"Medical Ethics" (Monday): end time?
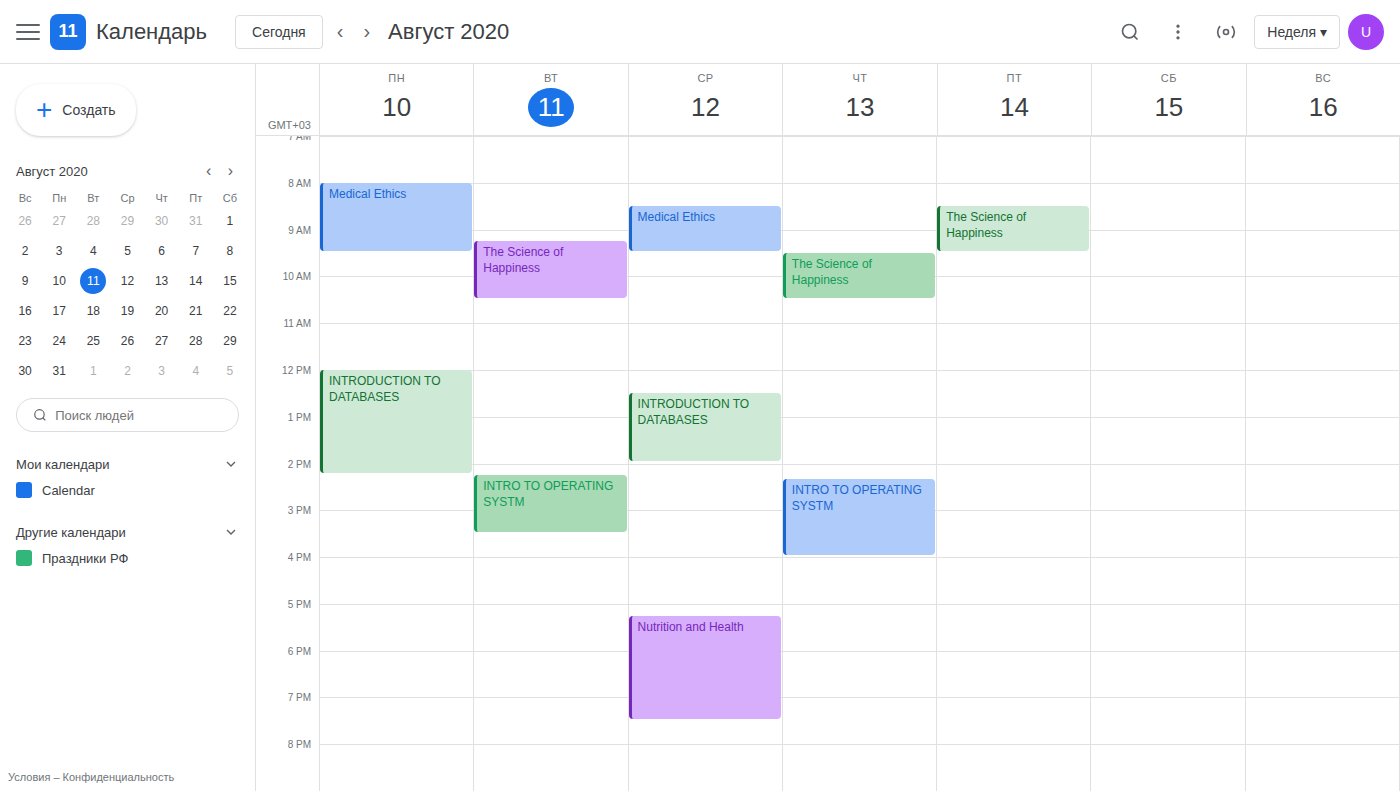
09:30